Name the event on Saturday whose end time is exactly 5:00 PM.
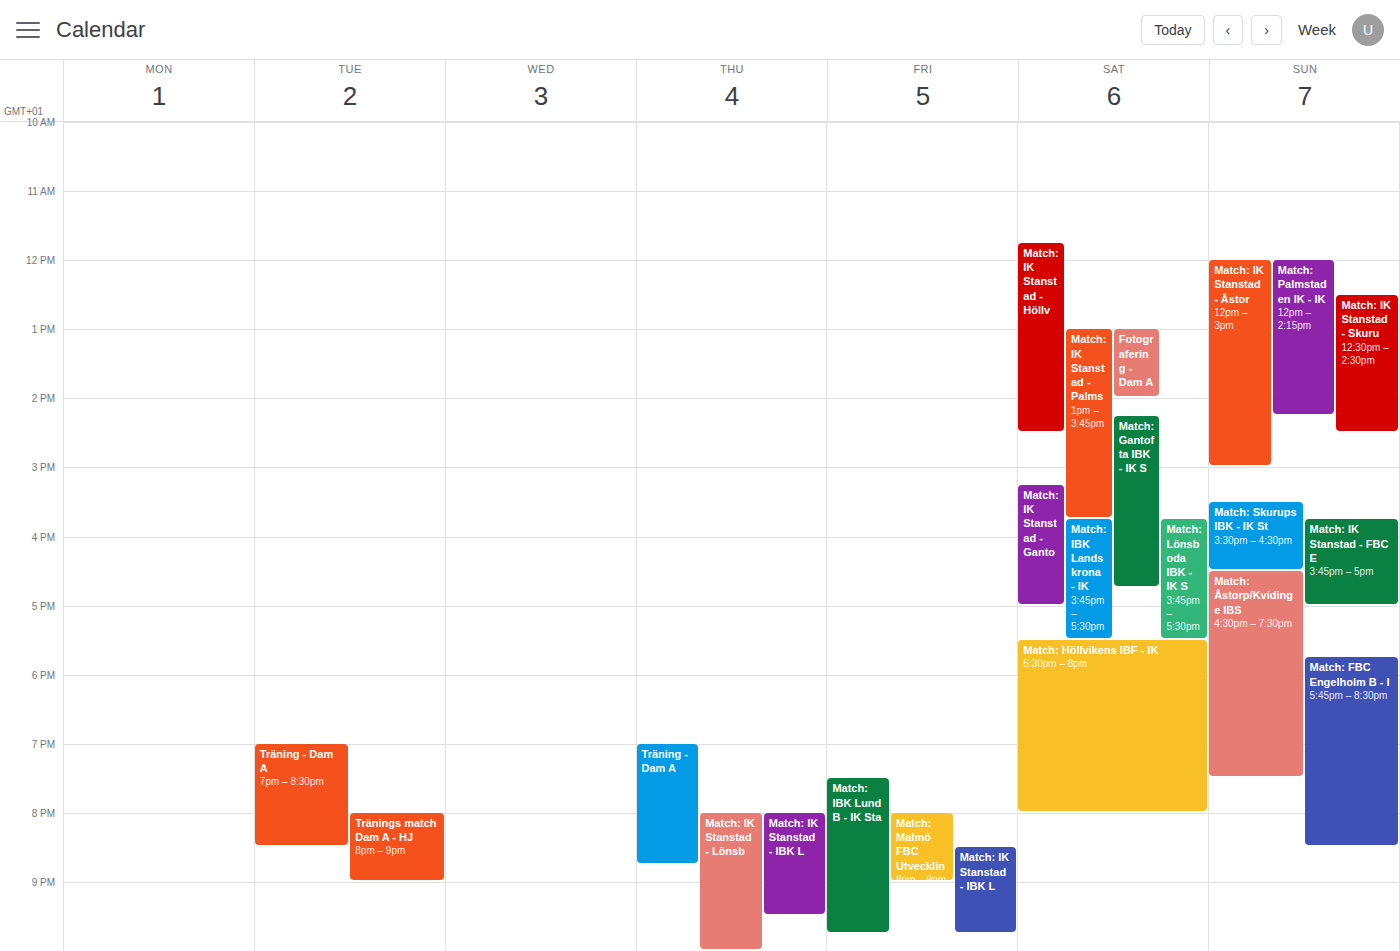
"Match: IK Stanstad - Ganto"